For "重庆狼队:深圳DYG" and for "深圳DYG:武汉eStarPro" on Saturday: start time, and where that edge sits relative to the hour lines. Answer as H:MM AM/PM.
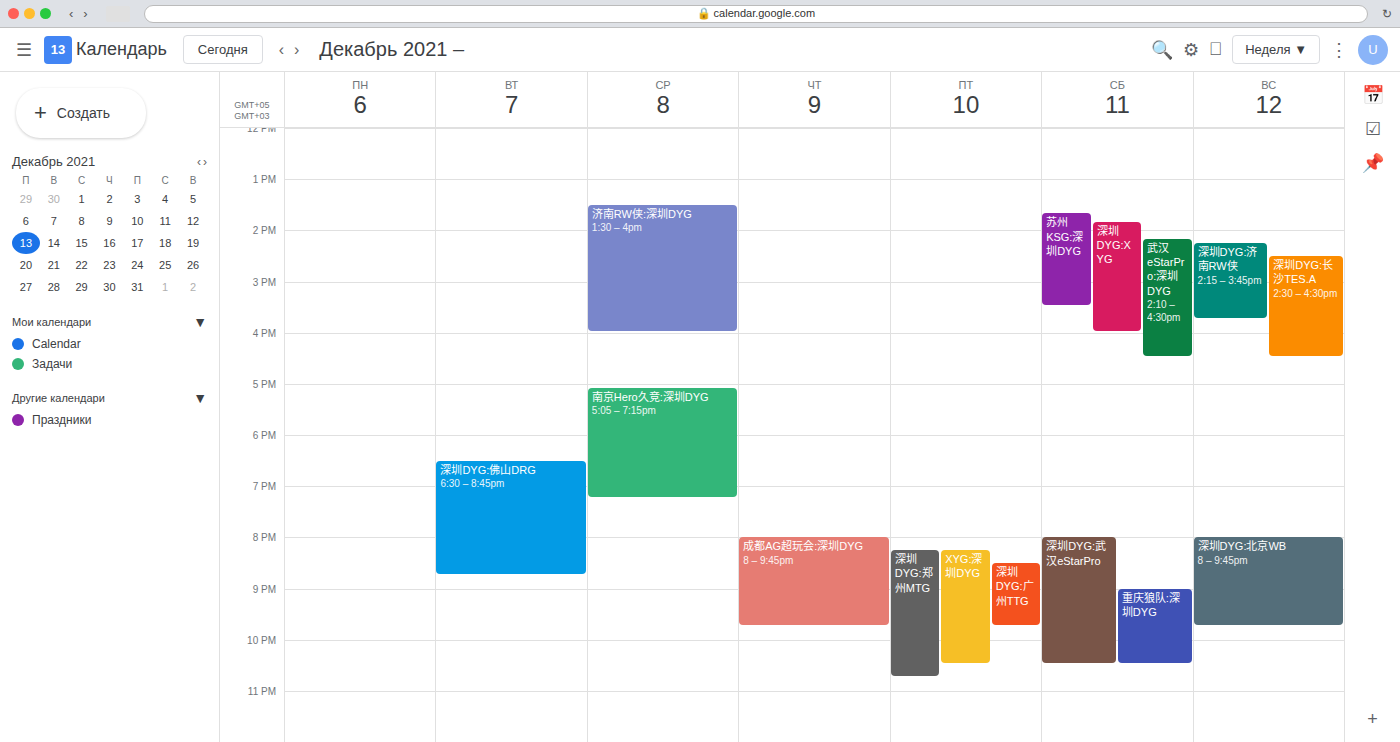
"重庆狼队:深圳DYG": 9:00 PM, exactly on the 9 PM line. "深圳DYG:武汉eStarPro": 8:00 PM, exactly on the 8 PM line.